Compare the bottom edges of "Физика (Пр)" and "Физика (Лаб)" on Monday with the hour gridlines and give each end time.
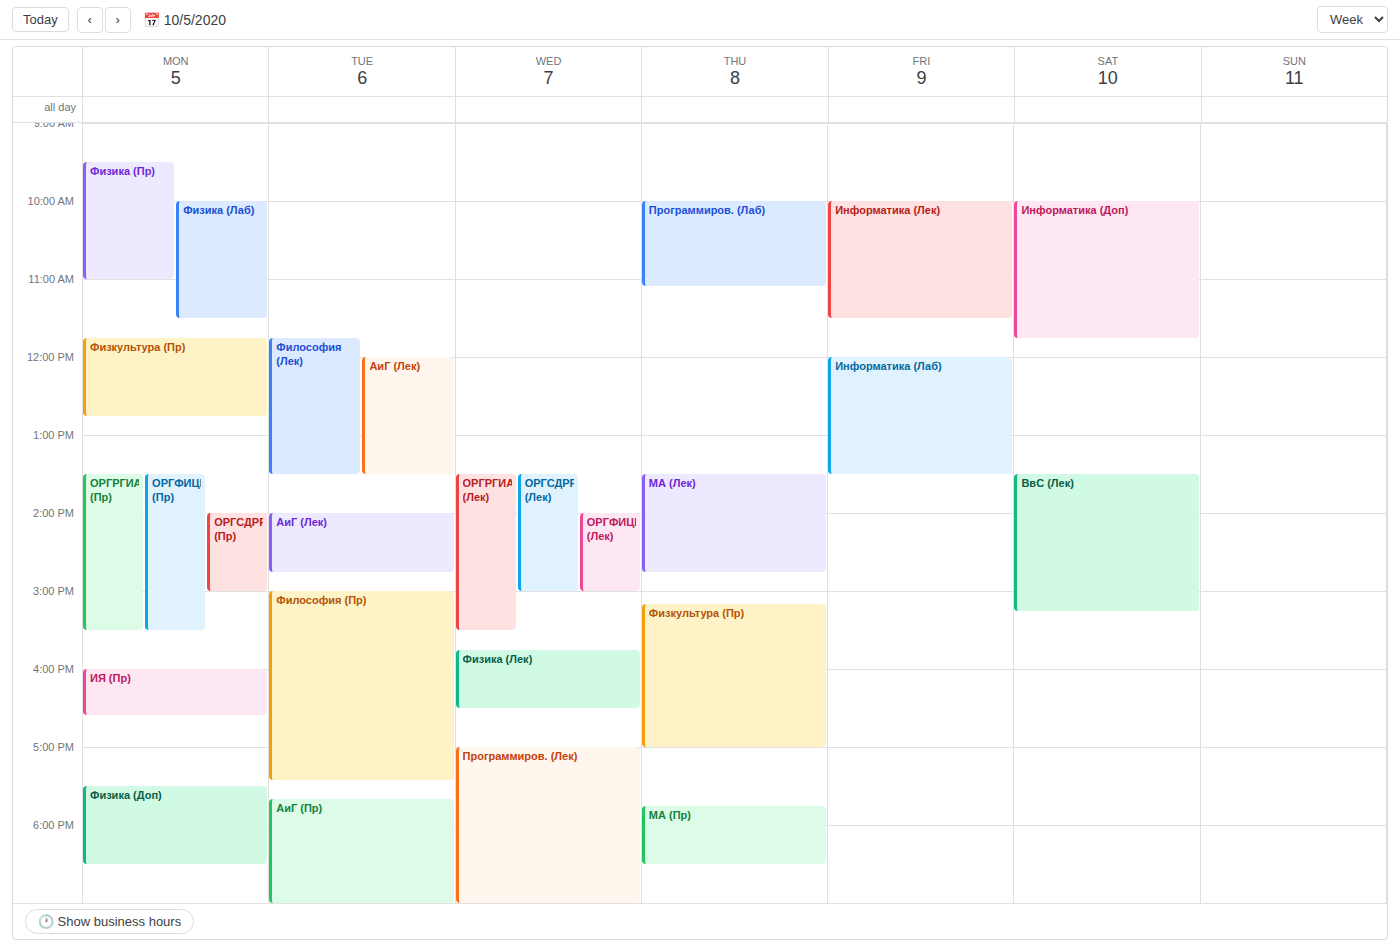
"Физика (Пр)": 11:00 AM, exactly on the 11 AM line. "Физика (Лаб)": 11:30 AM, halfway between the 11 AM and 12 PM lines.